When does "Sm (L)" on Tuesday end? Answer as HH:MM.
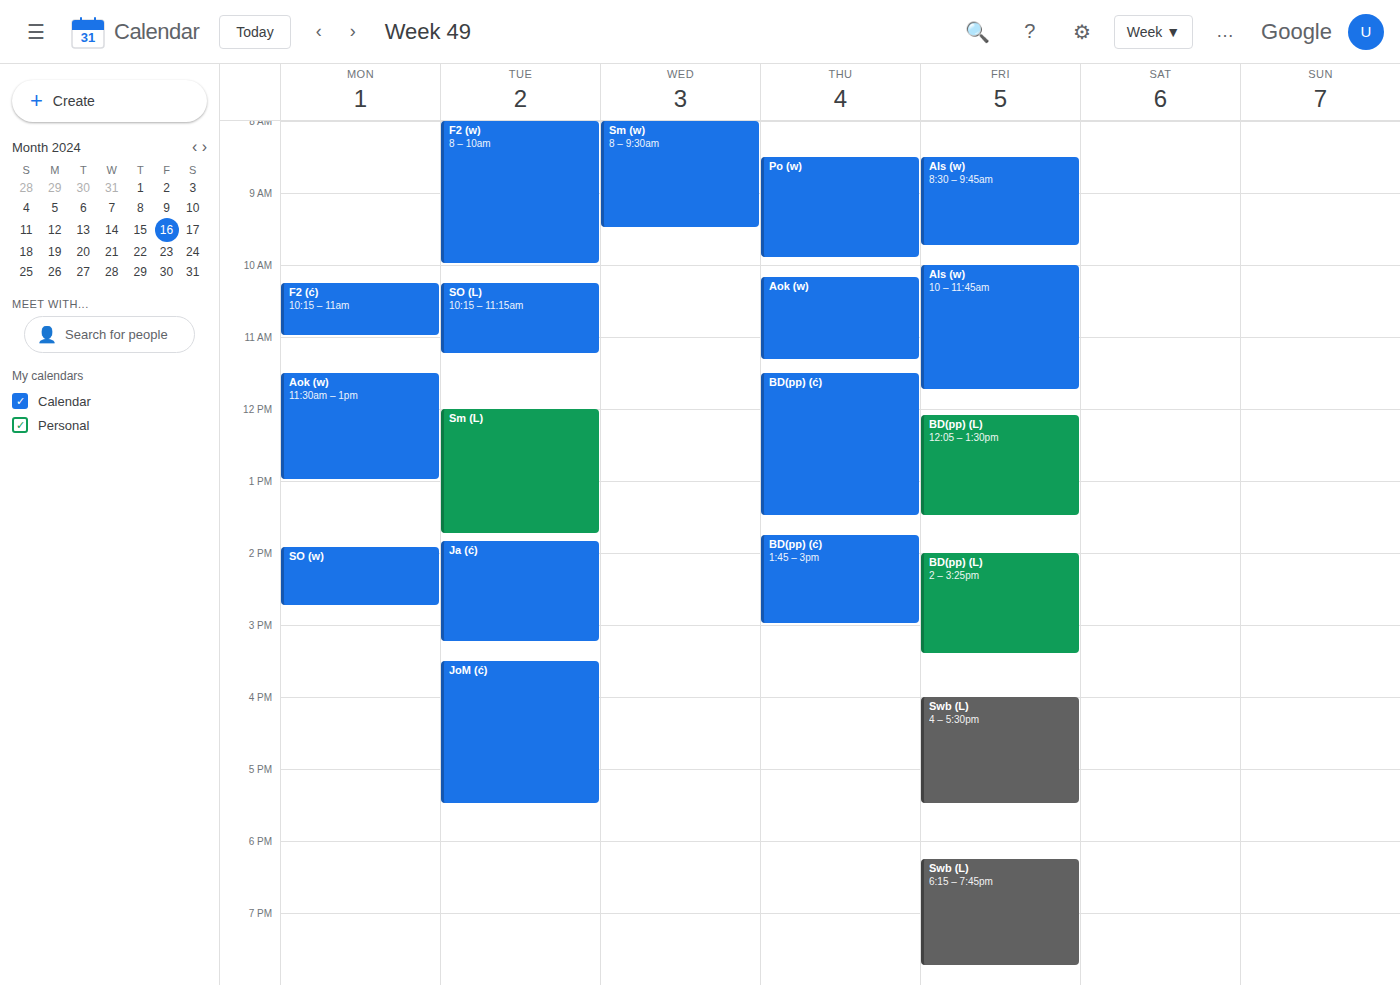
13:45